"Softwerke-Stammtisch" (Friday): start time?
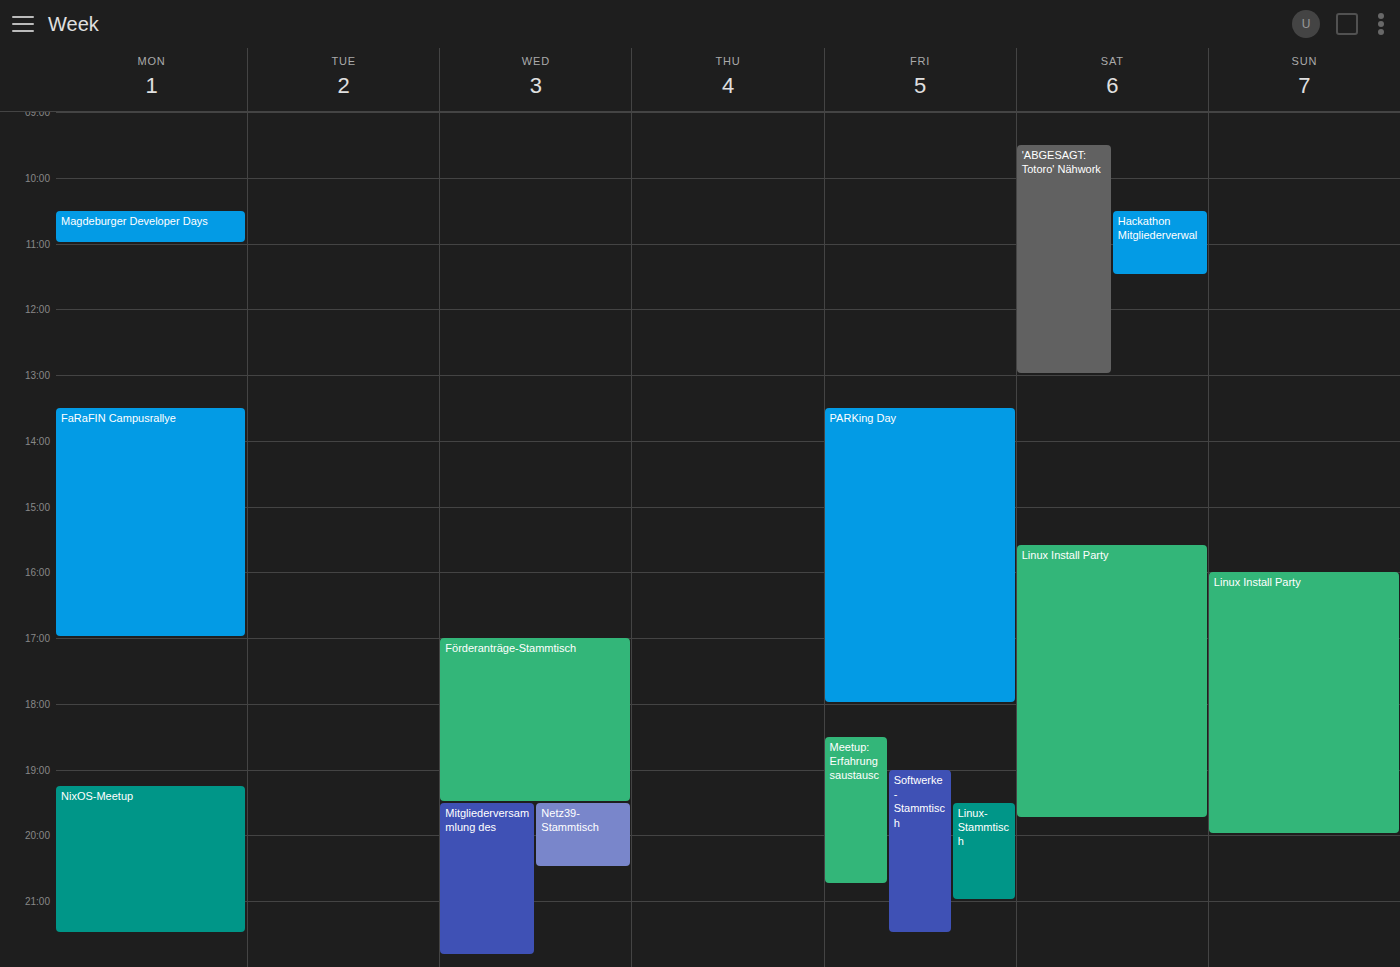
7:00 PM